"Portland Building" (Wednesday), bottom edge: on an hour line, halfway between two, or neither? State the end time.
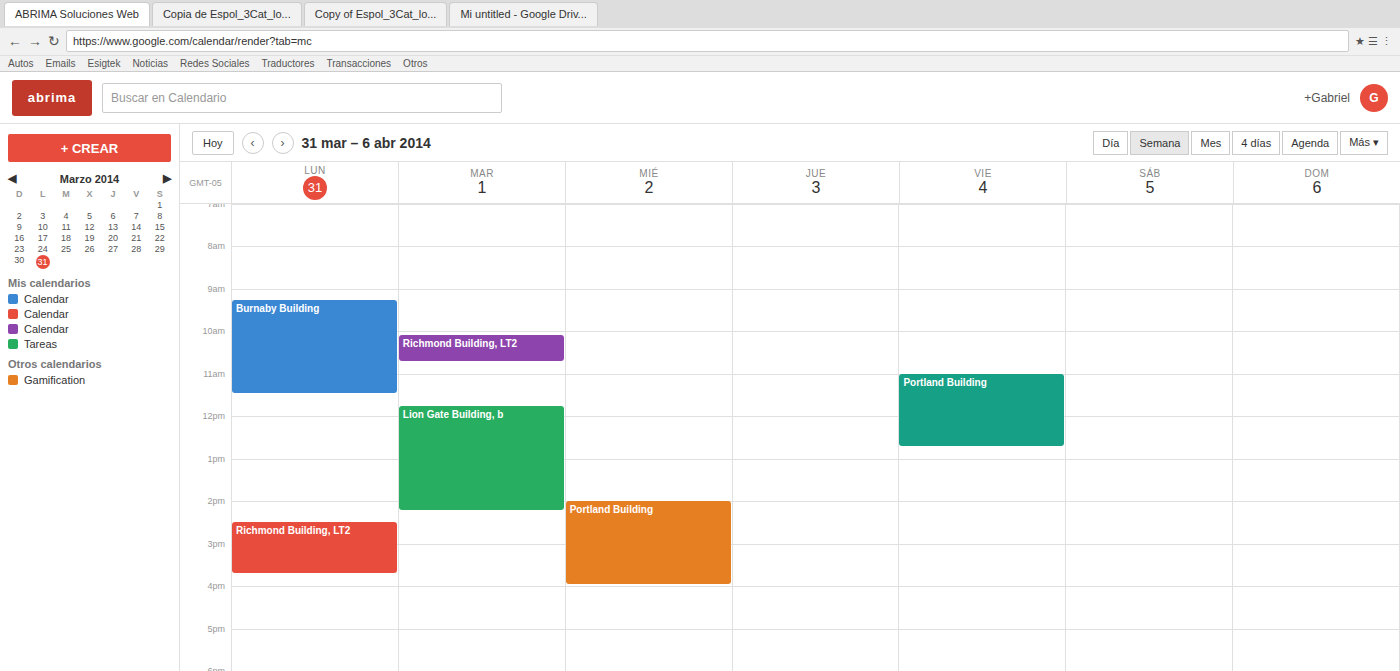
16:00 -- exactly on the 16:00 line.